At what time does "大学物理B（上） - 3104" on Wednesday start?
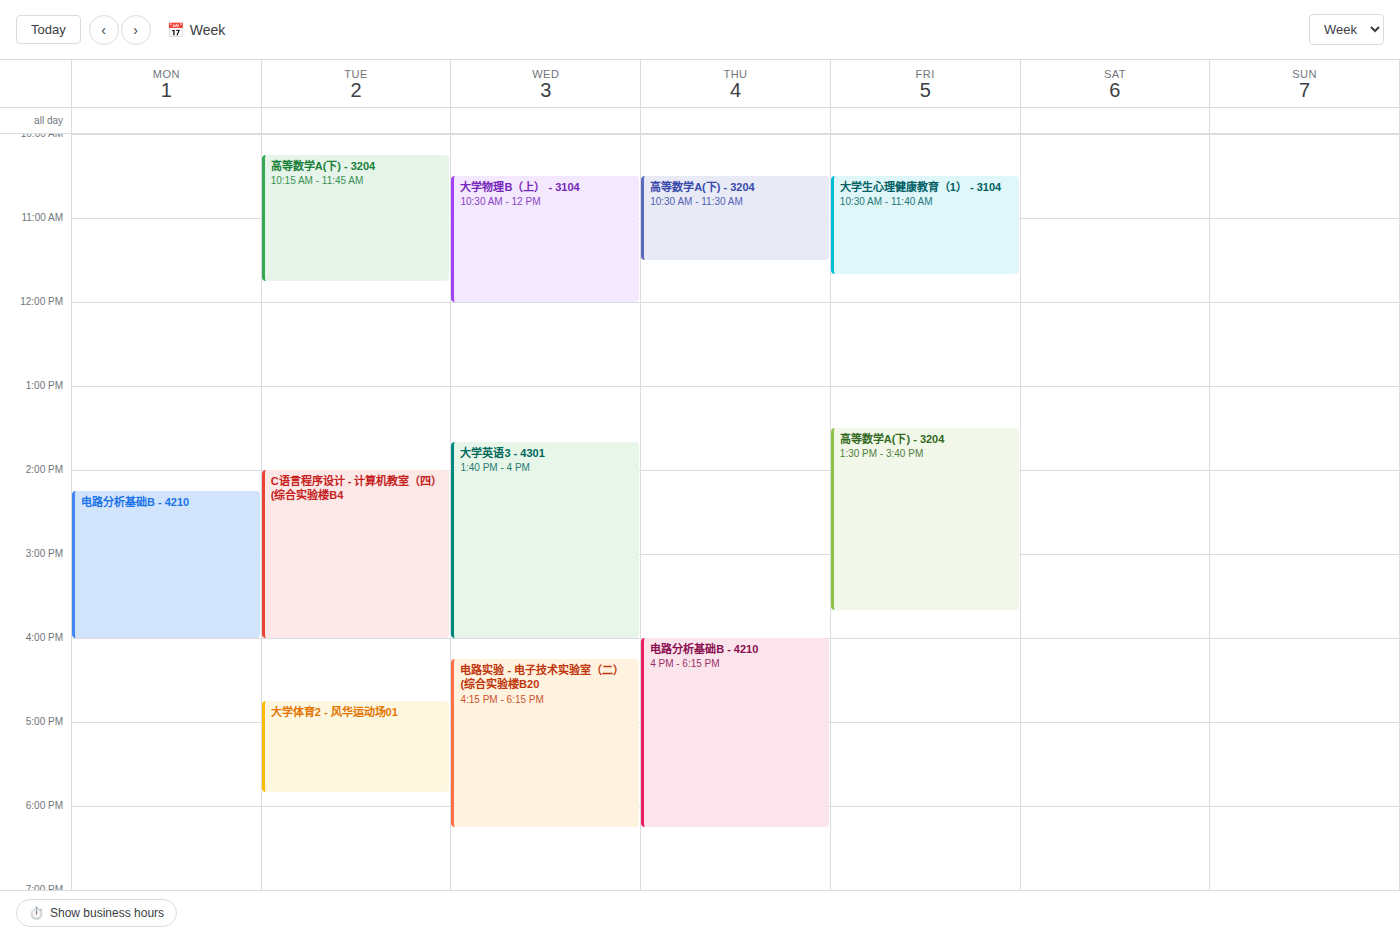
10:30 AM